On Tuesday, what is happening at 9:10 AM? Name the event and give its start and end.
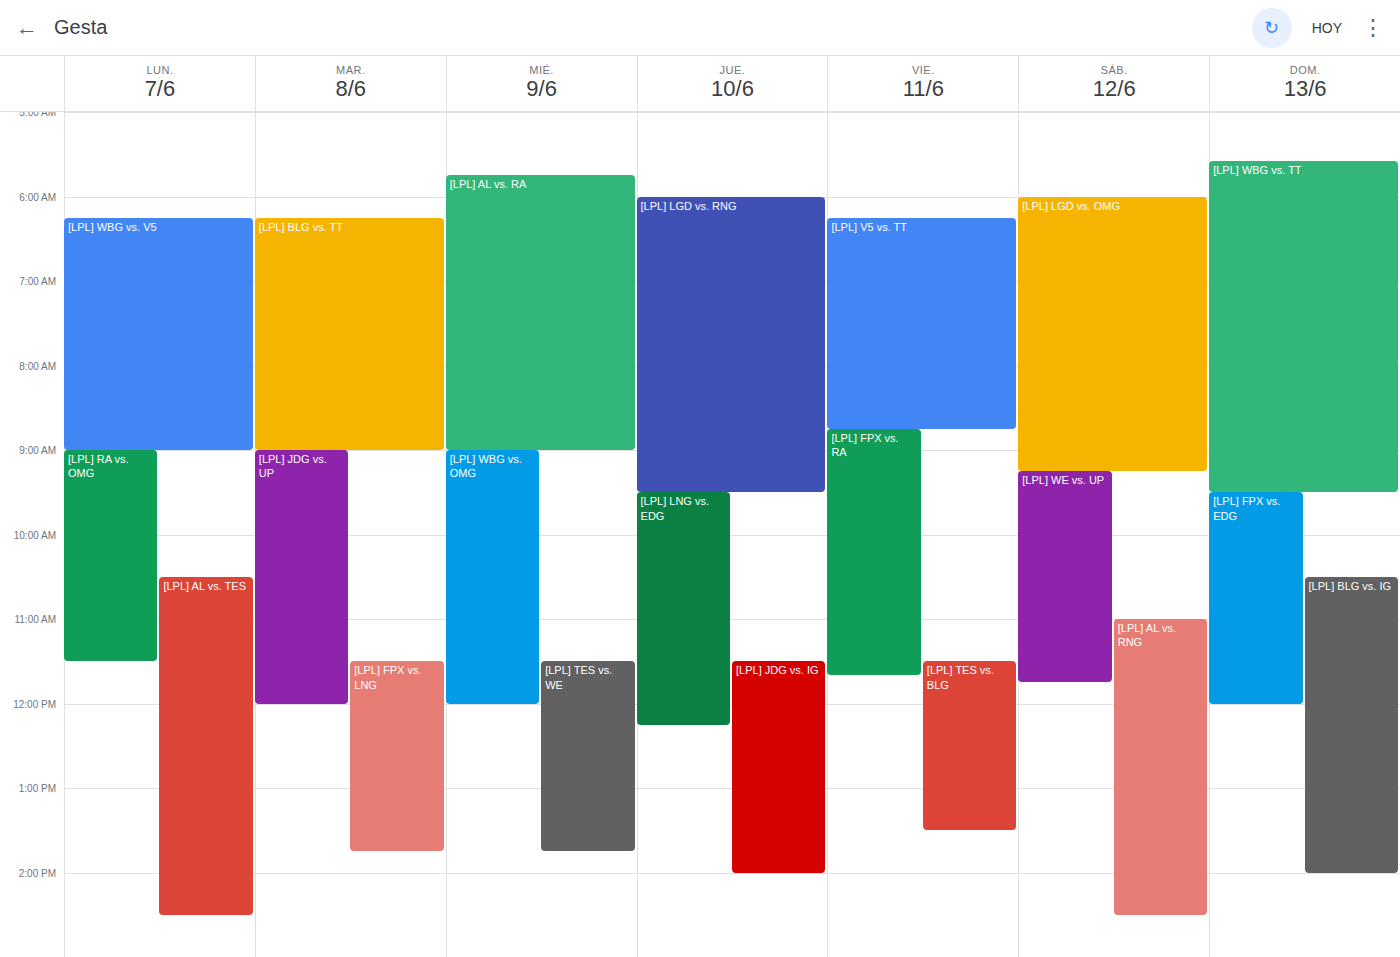
"[LPL] JDG vs. UP", 9:00 AM to 12:00 PM